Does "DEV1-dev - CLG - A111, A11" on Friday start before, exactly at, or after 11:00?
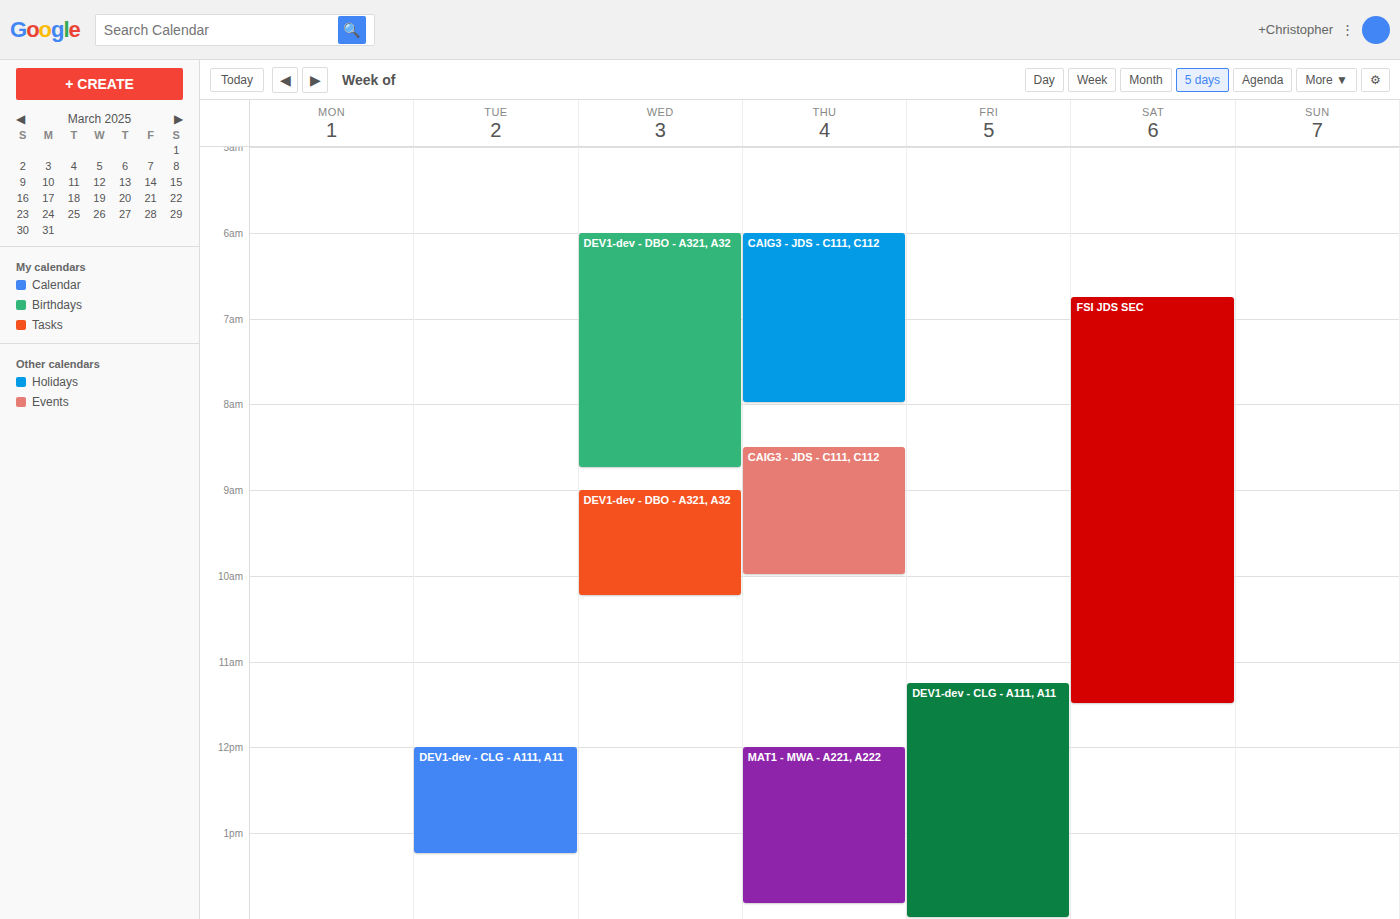
11:15 -- after 11:00, 15 minutes below the 11:00 line.